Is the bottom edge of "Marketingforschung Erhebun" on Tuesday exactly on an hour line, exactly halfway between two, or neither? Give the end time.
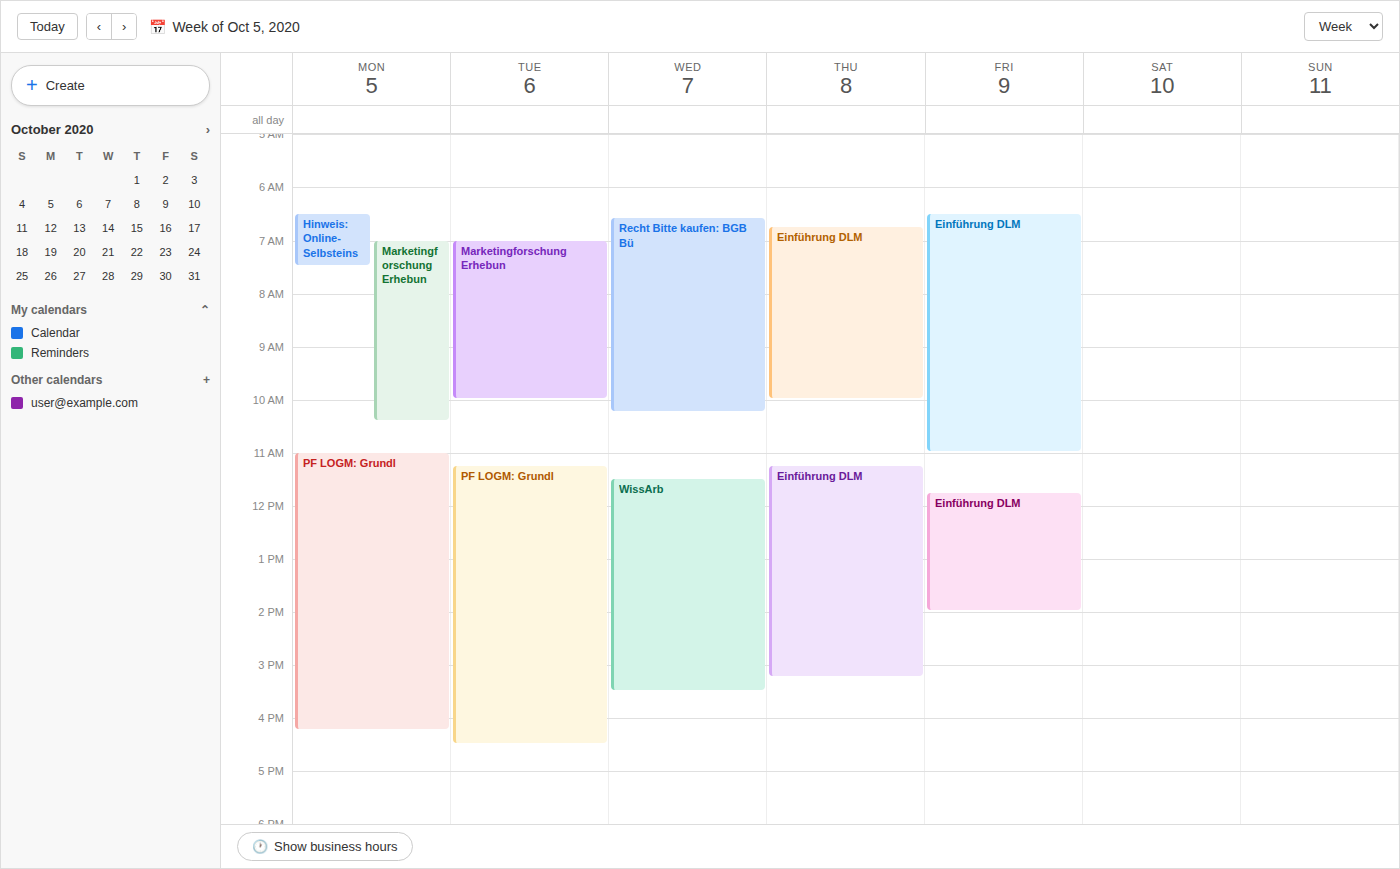
10:00 AM -- exactly on the 10 AM line.